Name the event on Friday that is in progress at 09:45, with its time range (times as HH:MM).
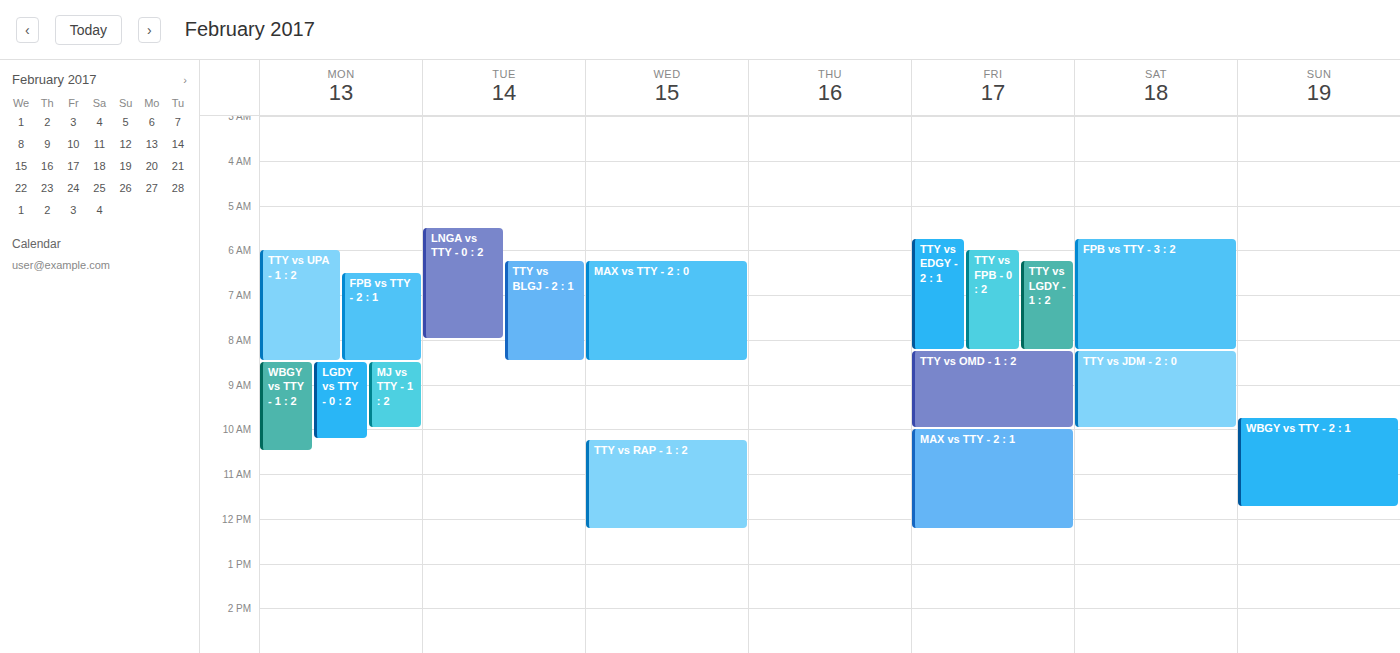
"TTY vs OMD - 1 : 2", 08:15 to 10:00